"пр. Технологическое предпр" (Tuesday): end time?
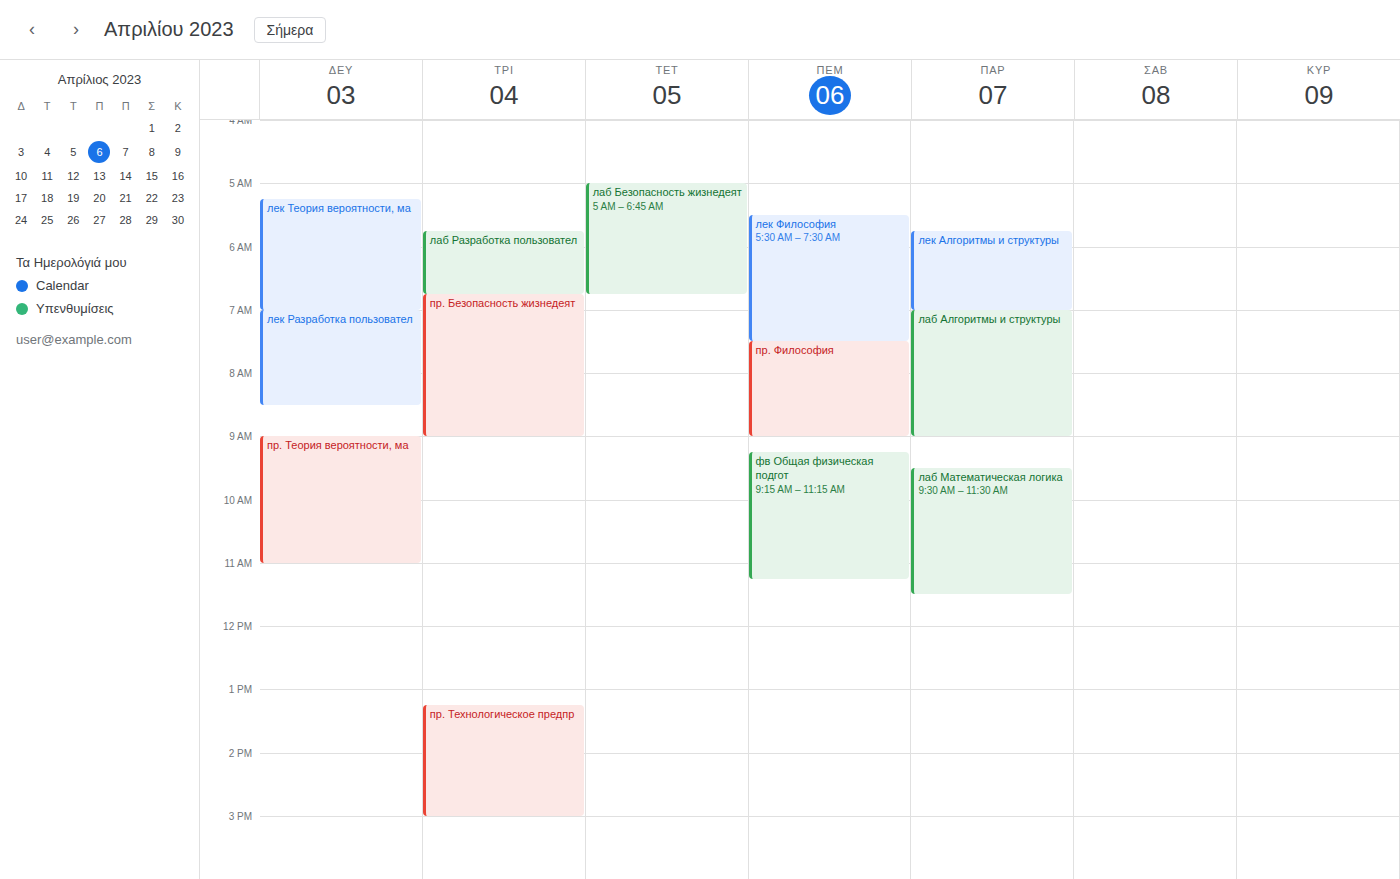
3:00 PM